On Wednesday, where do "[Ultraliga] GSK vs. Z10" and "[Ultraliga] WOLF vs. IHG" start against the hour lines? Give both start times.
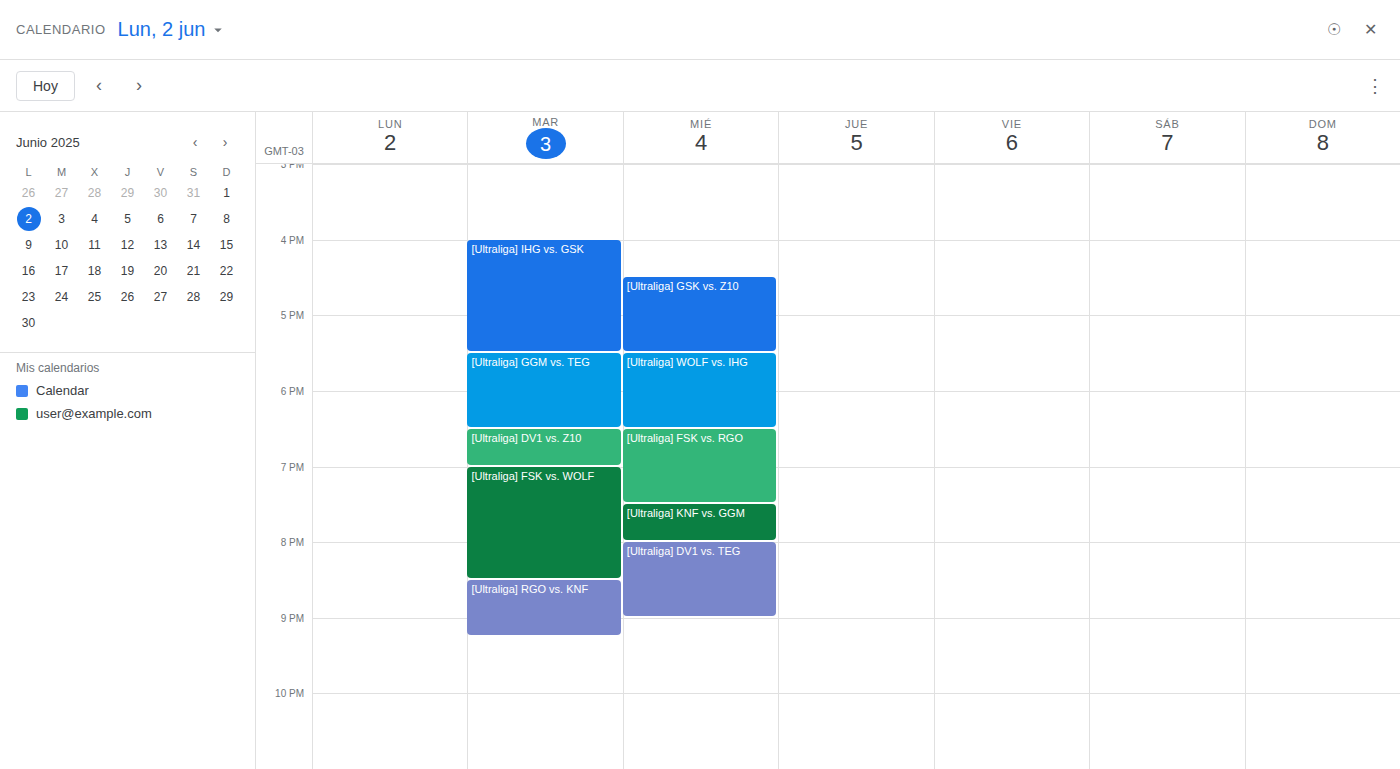
"[Ultraliga] GSK vs. Z10": 4:30 PM, halfway between the 4 PM and 5 PM lines. "[Ultraliga] WOLF vs. IHG": 5:30 PM, halfway between the 5 PM and 6 PM lines.